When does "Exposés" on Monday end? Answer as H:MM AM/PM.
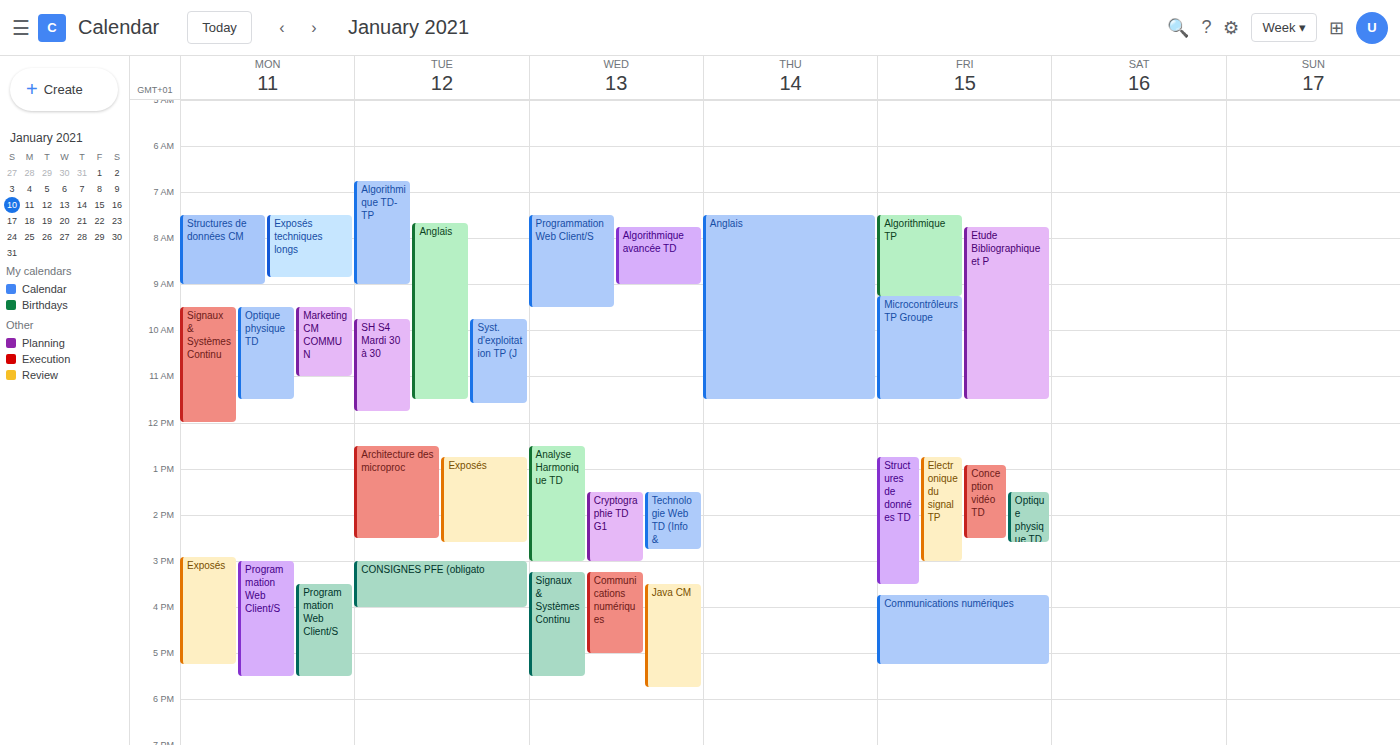
5:15 PM